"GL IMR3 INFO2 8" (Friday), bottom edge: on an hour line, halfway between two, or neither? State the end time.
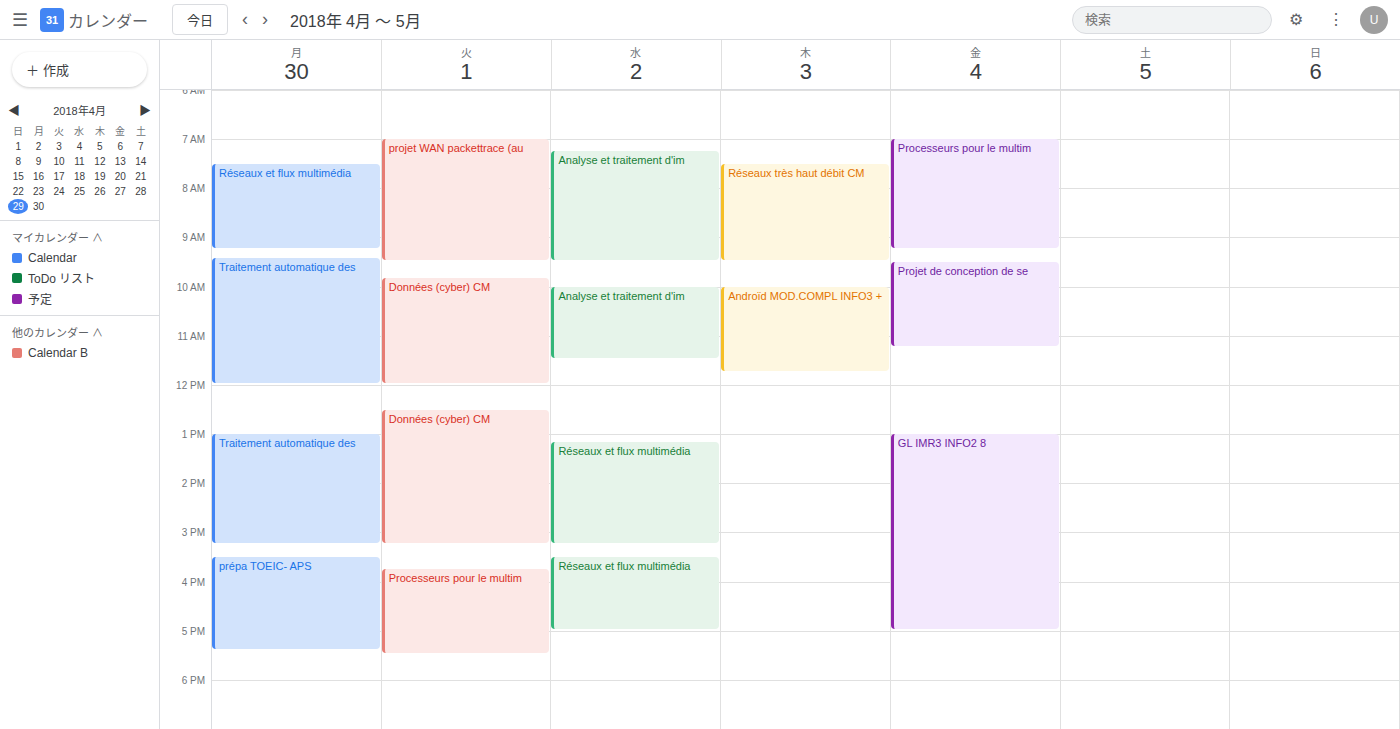
5:00 PM -- exactly on the 5 PM line.